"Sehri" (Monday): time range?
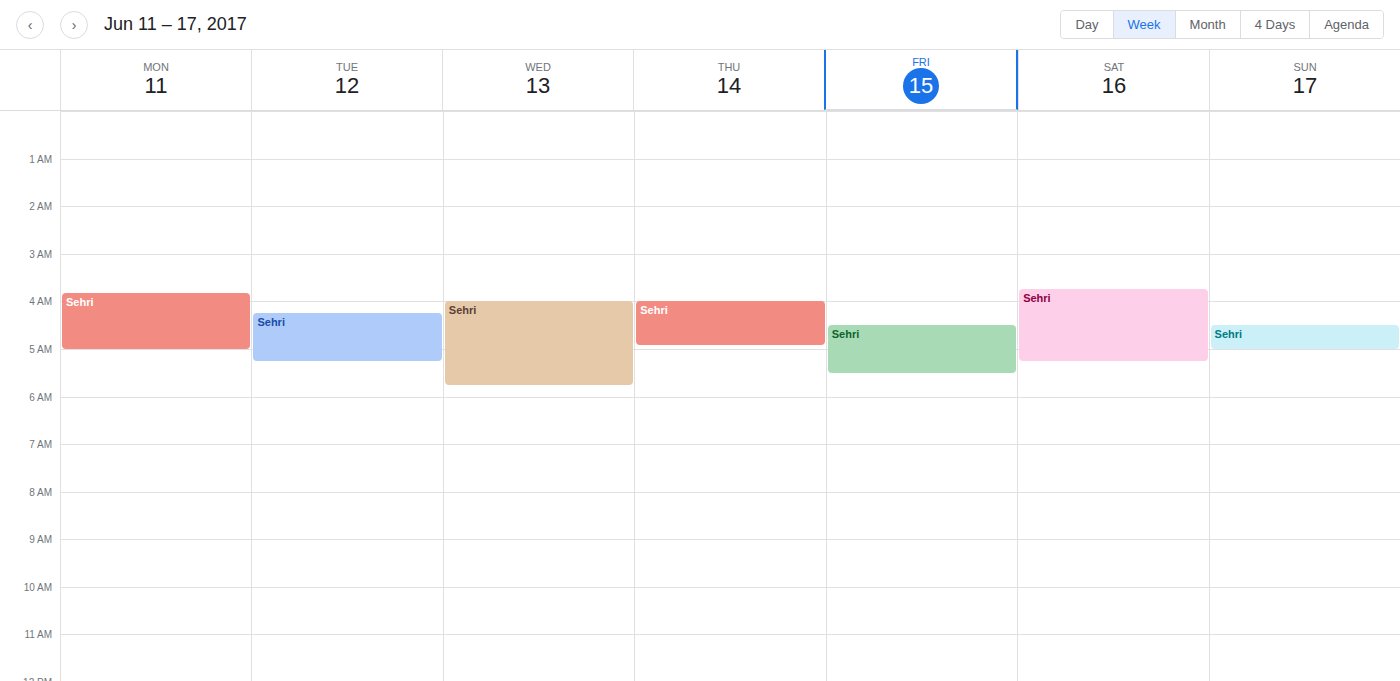
3:50 AM to 5:00 AM